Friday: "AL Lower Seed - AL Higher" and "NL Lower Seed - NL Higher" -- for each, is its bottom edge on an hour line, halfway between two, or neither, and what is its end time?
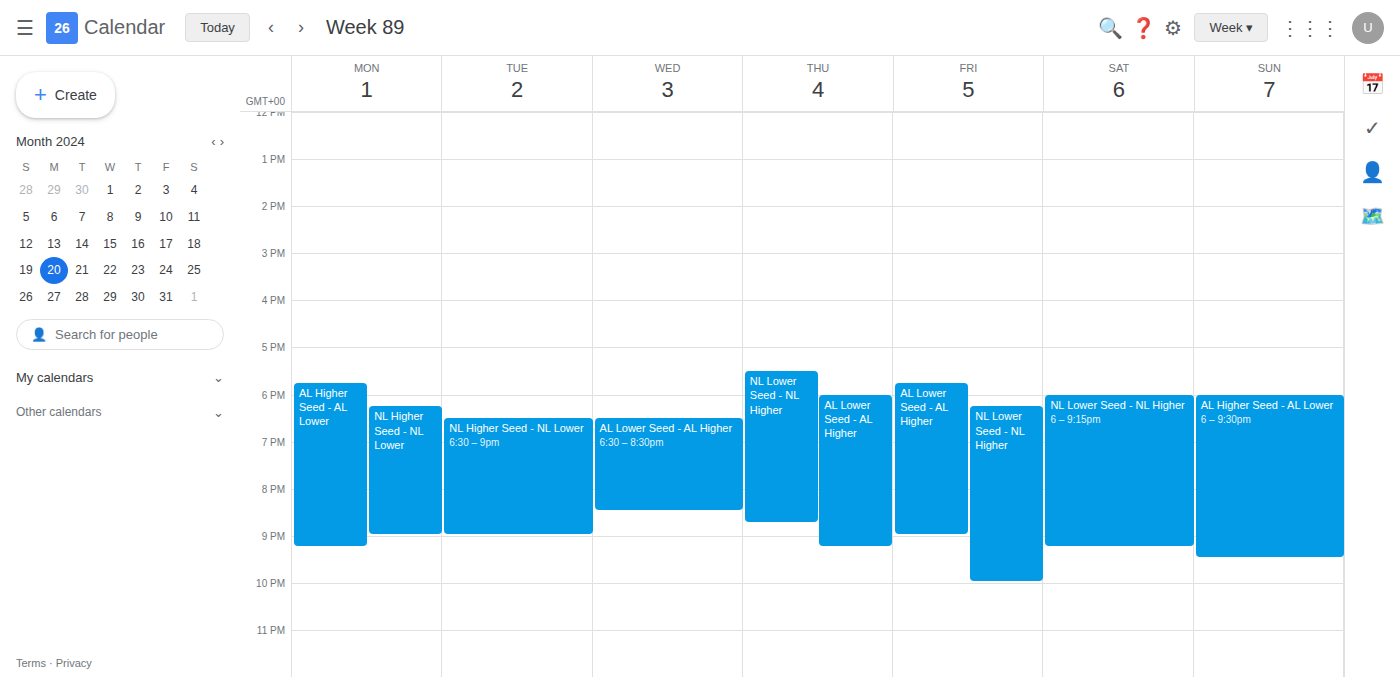
"AL Lower Seed - AL Higher": 9:00 PM, exactly on the 9 PM line. "NL Lower Seed - NL Higher": 10:00 PM, exactly on the 10 PM line.